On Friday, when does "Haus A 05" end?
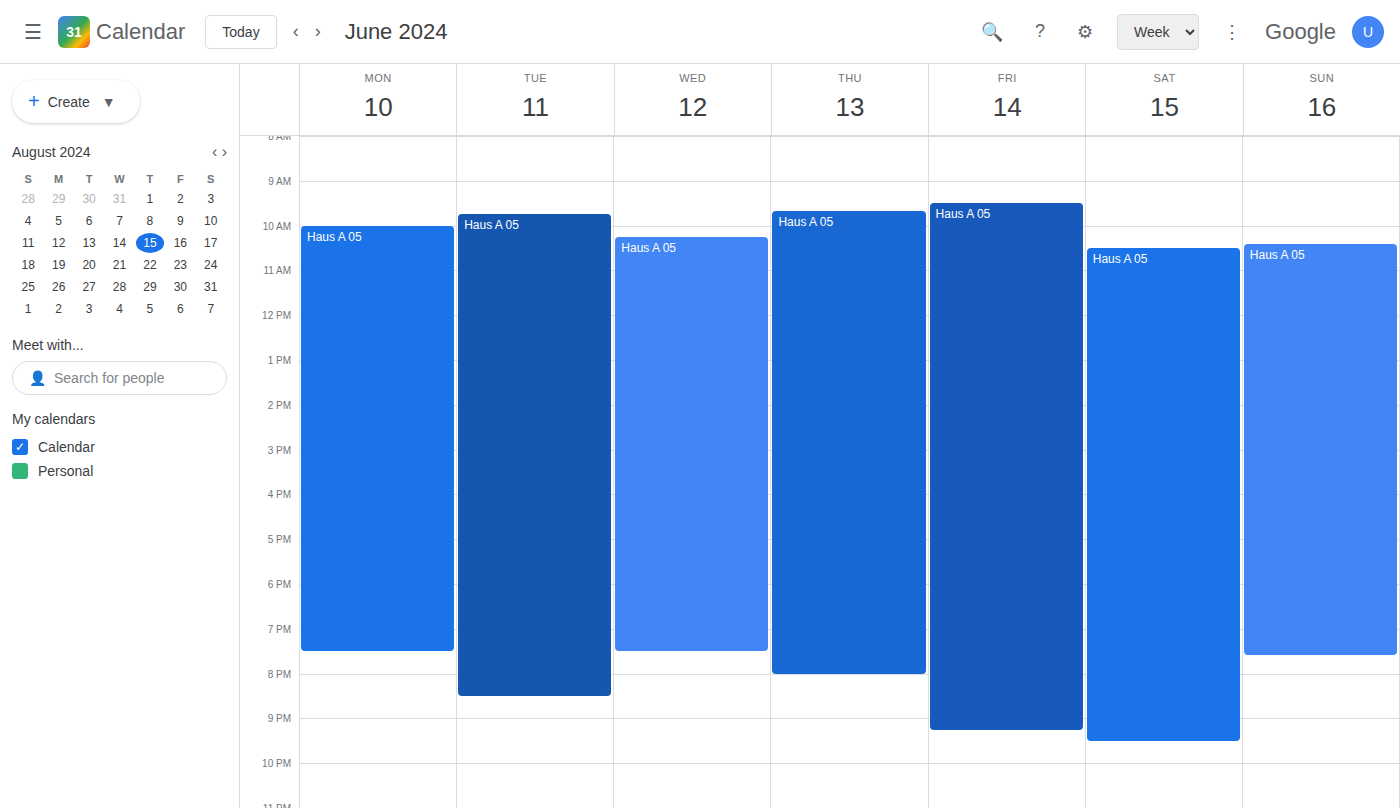
21:15